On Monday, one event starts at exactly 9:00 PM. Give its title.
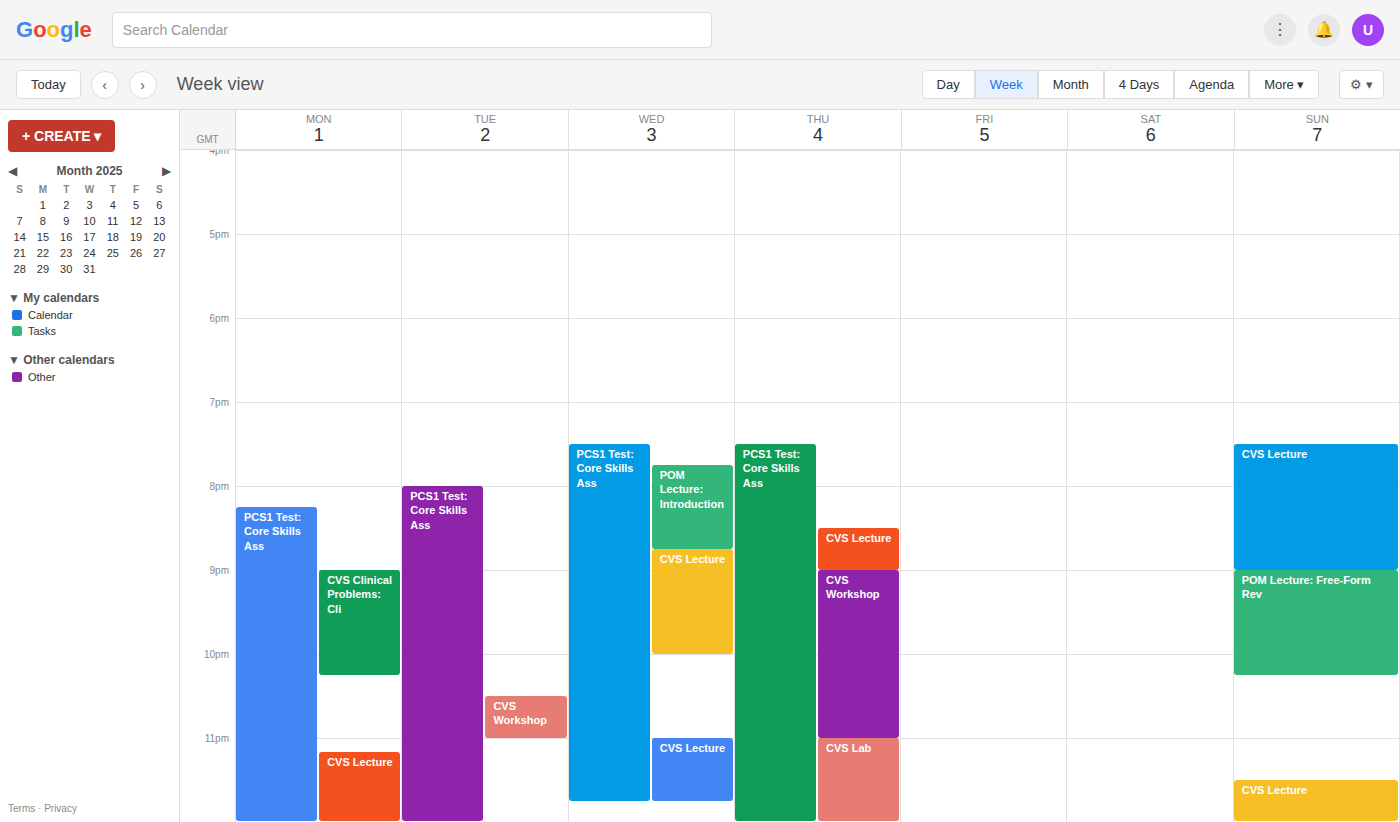
"CVS Clinical Problems: Cli"